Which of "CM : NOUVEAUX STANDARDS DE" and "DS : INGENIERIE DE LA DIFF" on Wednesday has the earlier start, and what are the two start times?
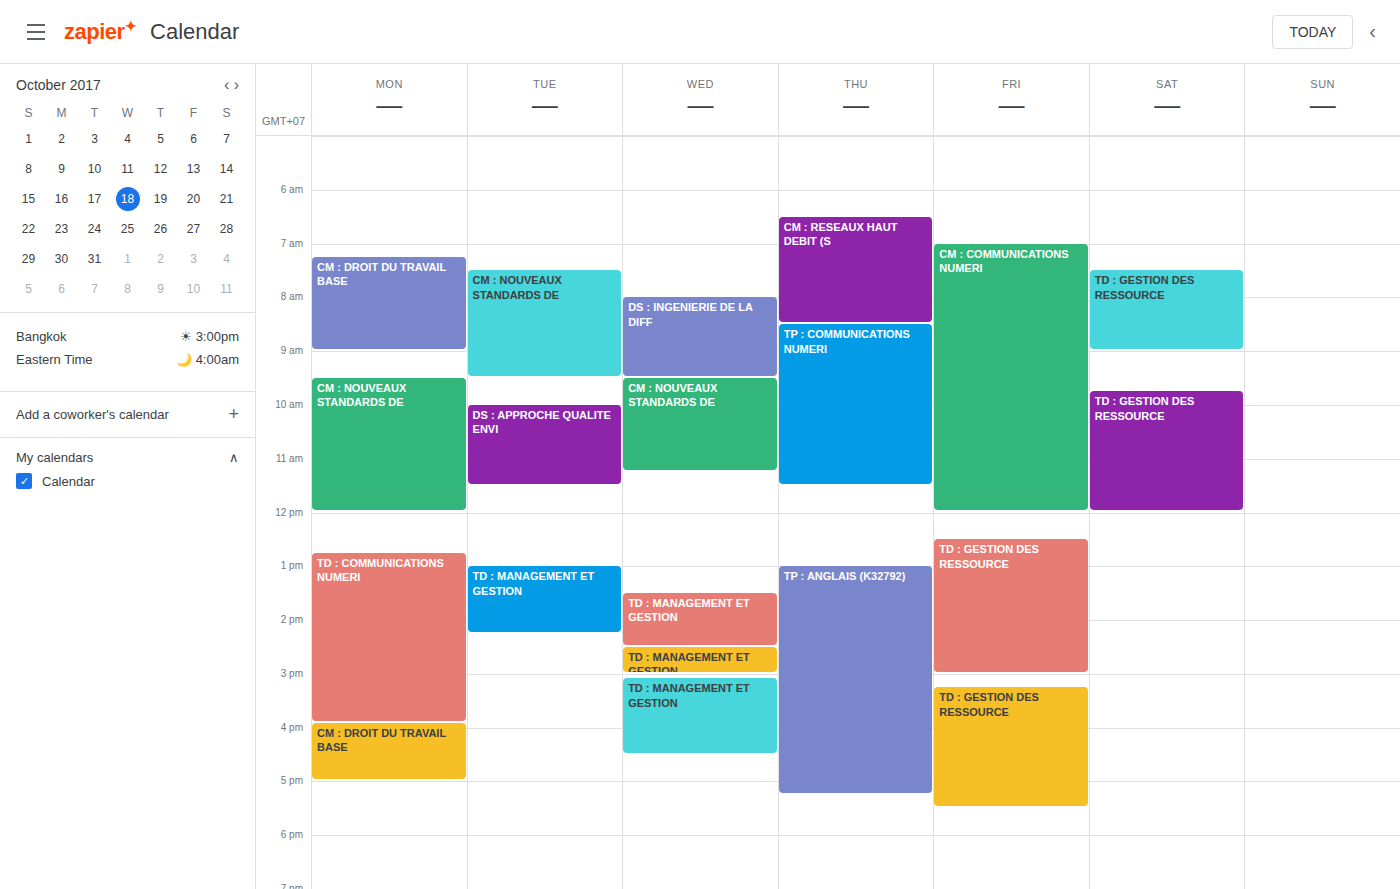
"DS : INGENIERIE DE LA DIFF" 8:00 AM; "CM : NOUVEAUX STANDARDS DE" 9:30 AM.